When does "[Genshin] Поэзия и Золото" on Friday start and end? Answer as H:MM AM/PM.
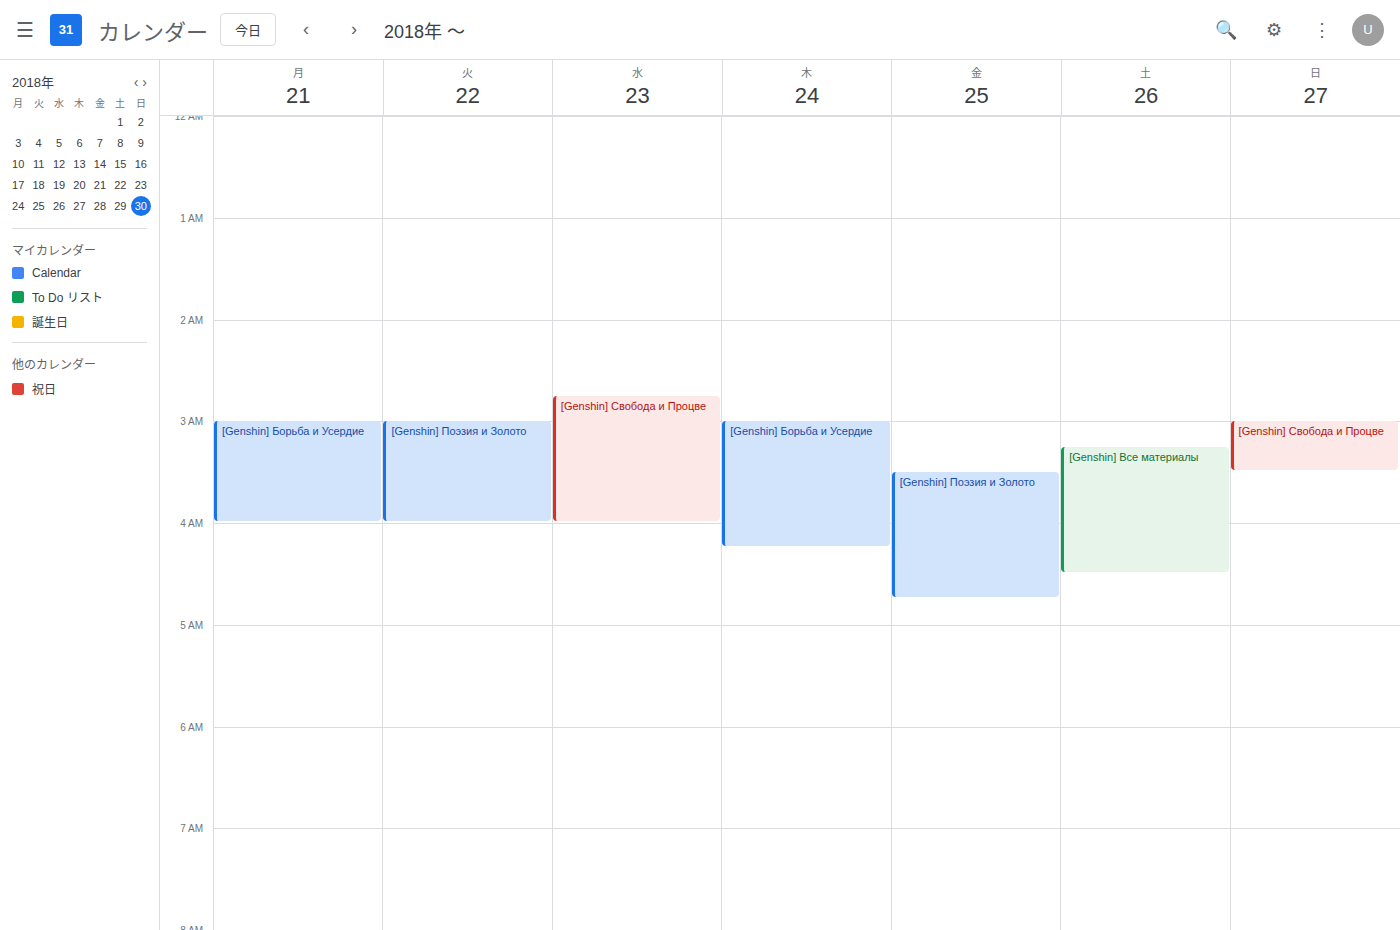
3:30 AM to 4:45 AM